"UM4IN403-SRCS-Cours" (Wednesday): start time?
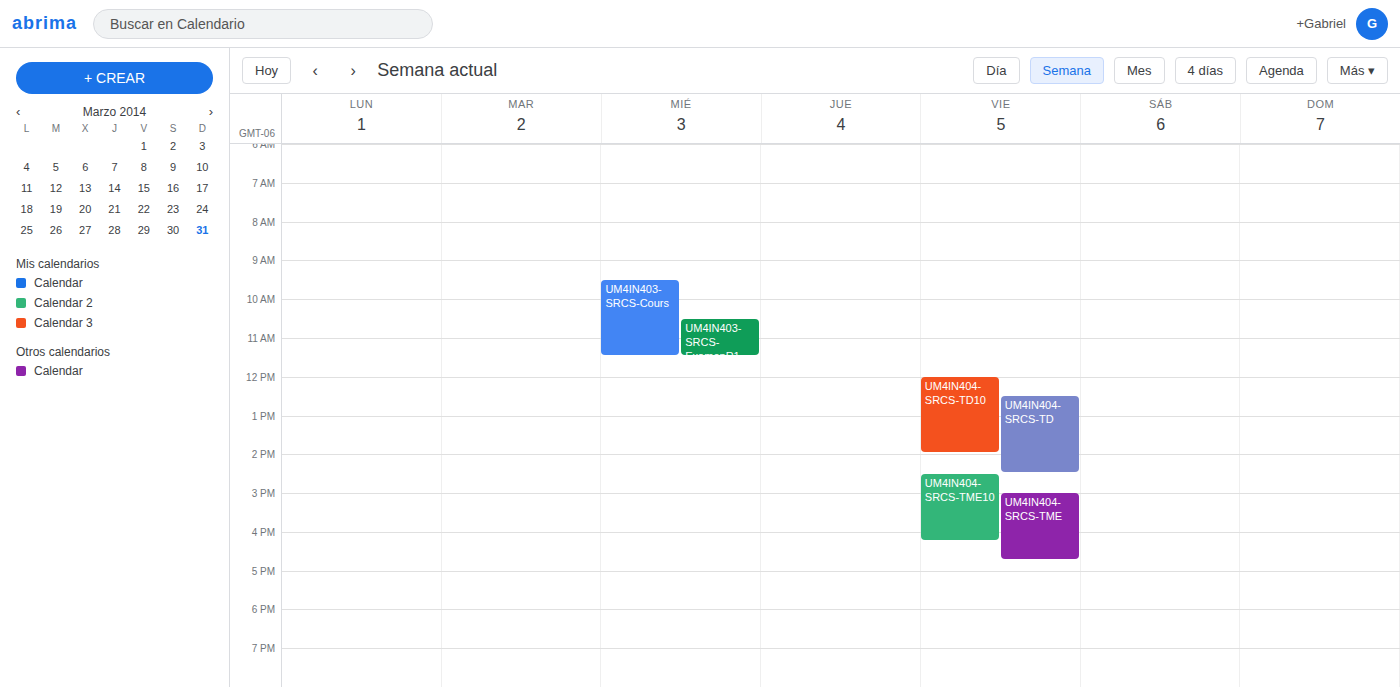
9:30 AM